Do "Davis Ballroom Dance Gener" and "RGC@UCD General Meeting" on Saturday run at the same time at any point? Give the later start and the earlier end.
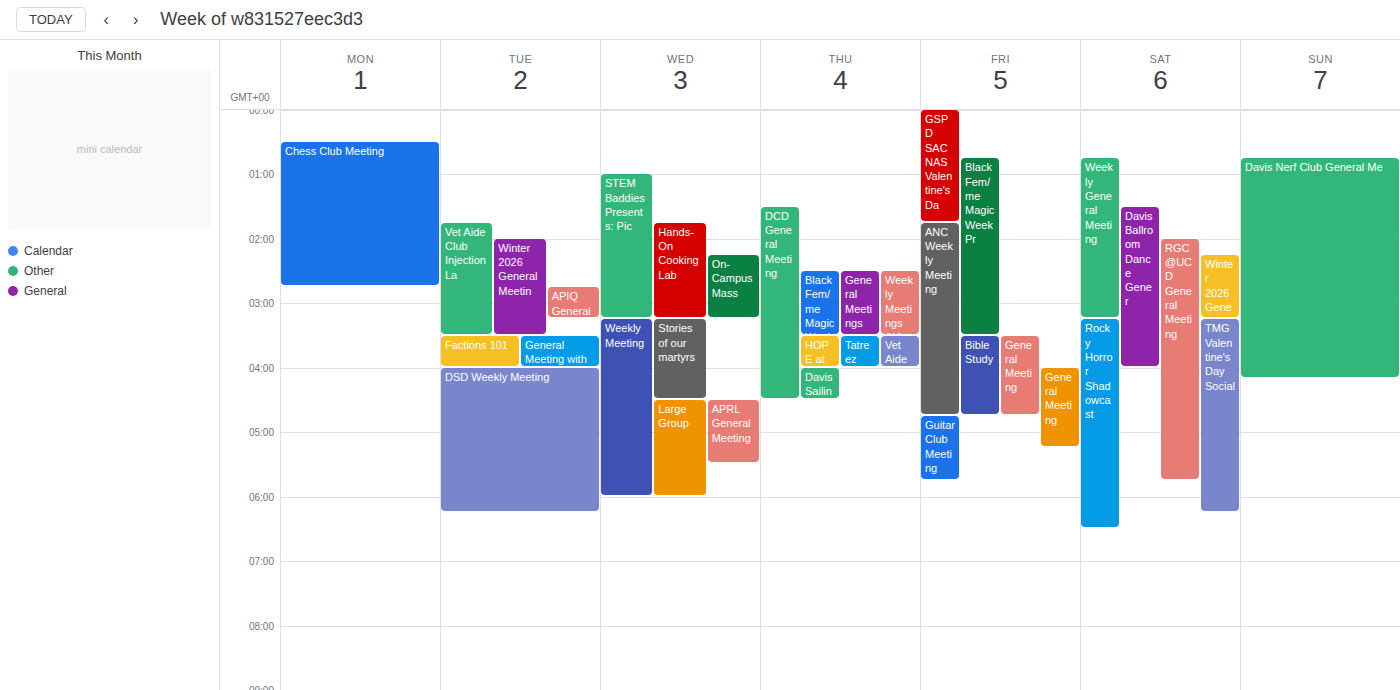
"RGC@UCD General Meeting" starts at 2:00 AM, before "Davis Ballroom Dance Gener" ends at 4:00 AM -- they overlap.